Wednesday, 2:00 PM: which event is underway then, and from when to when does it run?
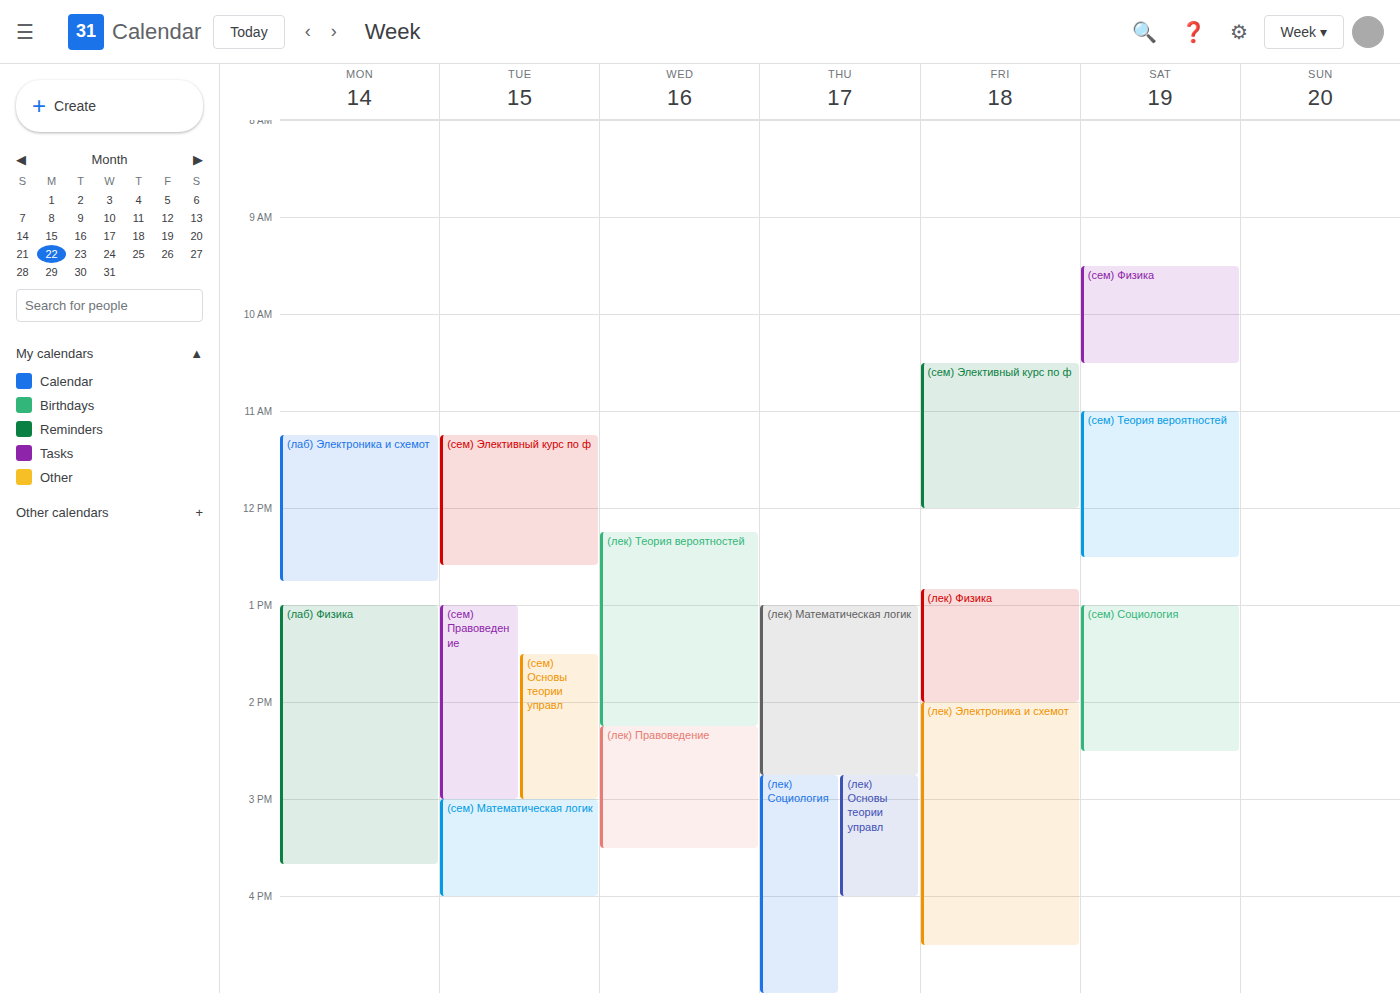
"(лек) Теория вероятностей", 12:15 PM to 2:15 PM